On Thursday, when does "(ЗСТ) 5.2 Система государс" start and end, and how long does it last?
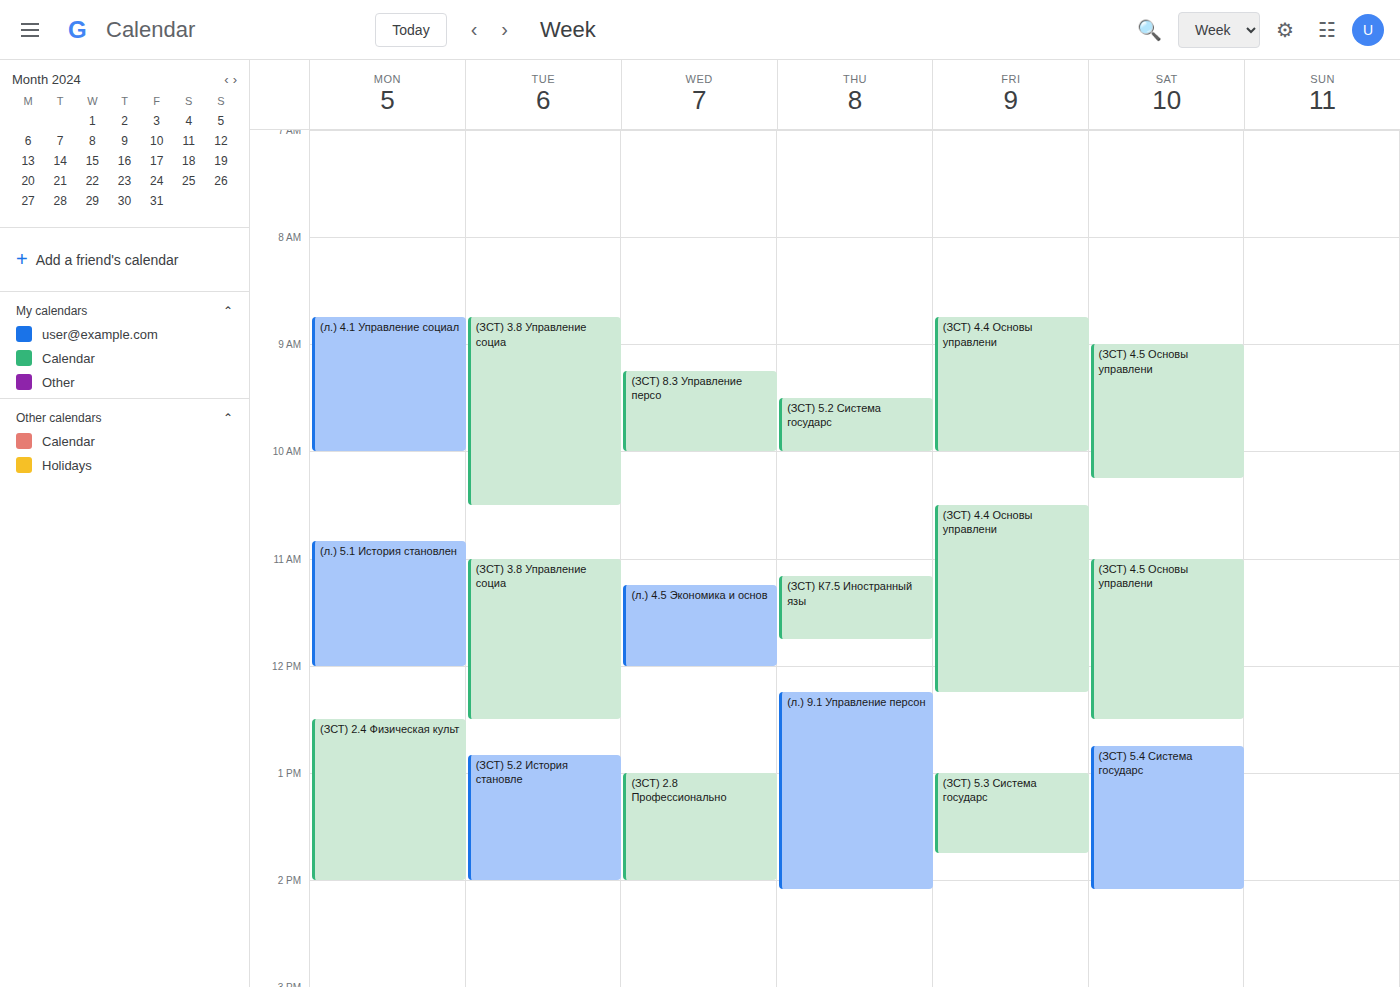
9:30 AM to 10:00 AM, 30 minutes